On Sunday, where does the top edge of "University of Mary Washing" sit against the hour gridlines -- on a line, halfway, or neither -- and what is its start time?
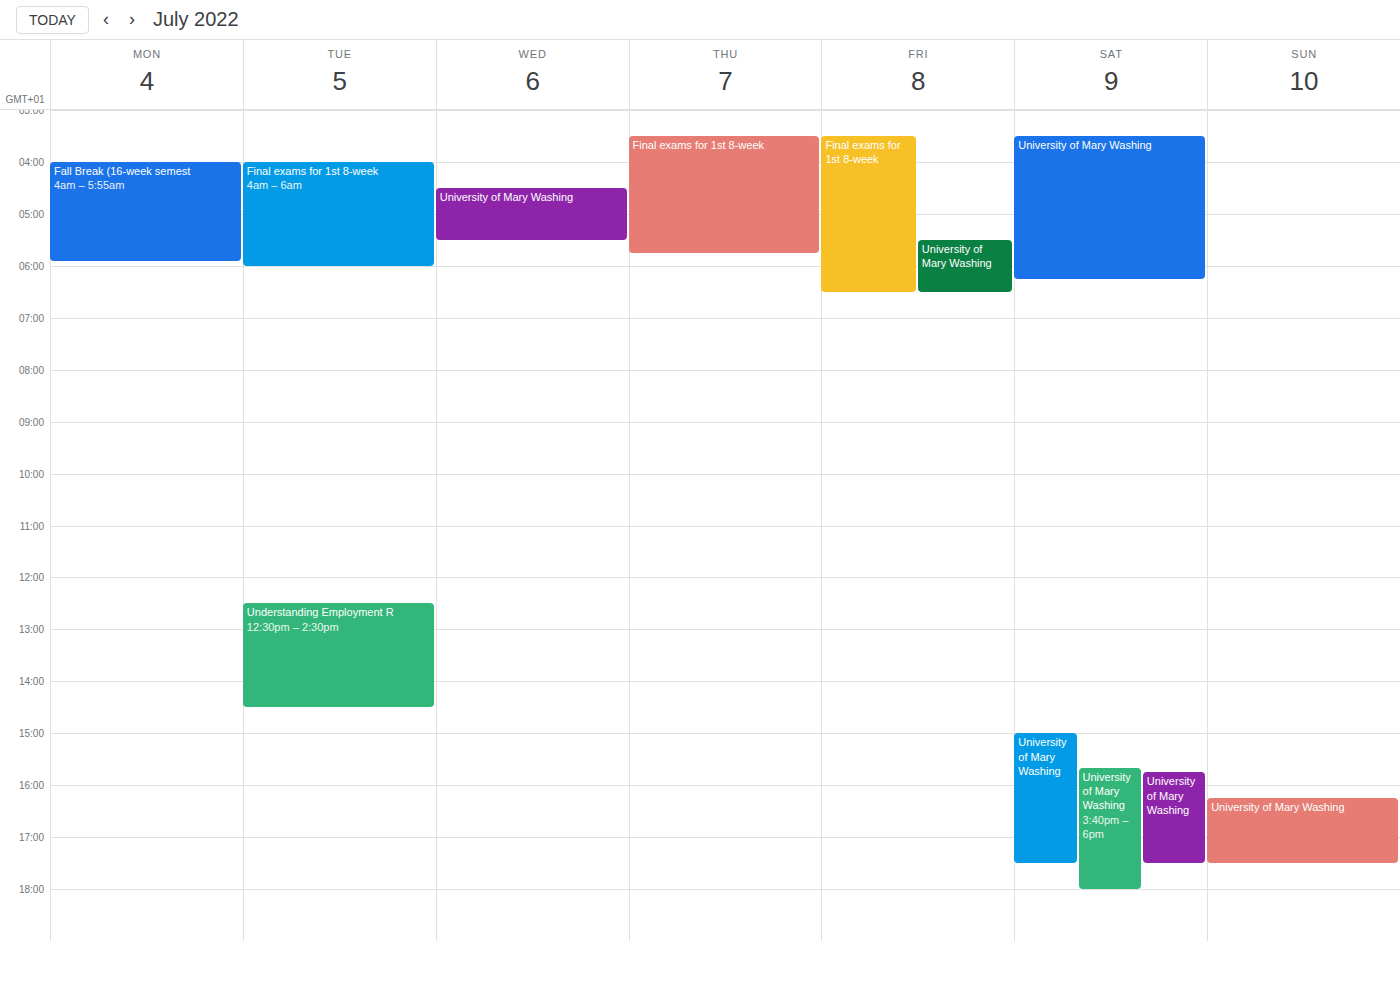
4:15 PM -- neither: a quarter of the way from the 4 PM line to the 5 PM line.